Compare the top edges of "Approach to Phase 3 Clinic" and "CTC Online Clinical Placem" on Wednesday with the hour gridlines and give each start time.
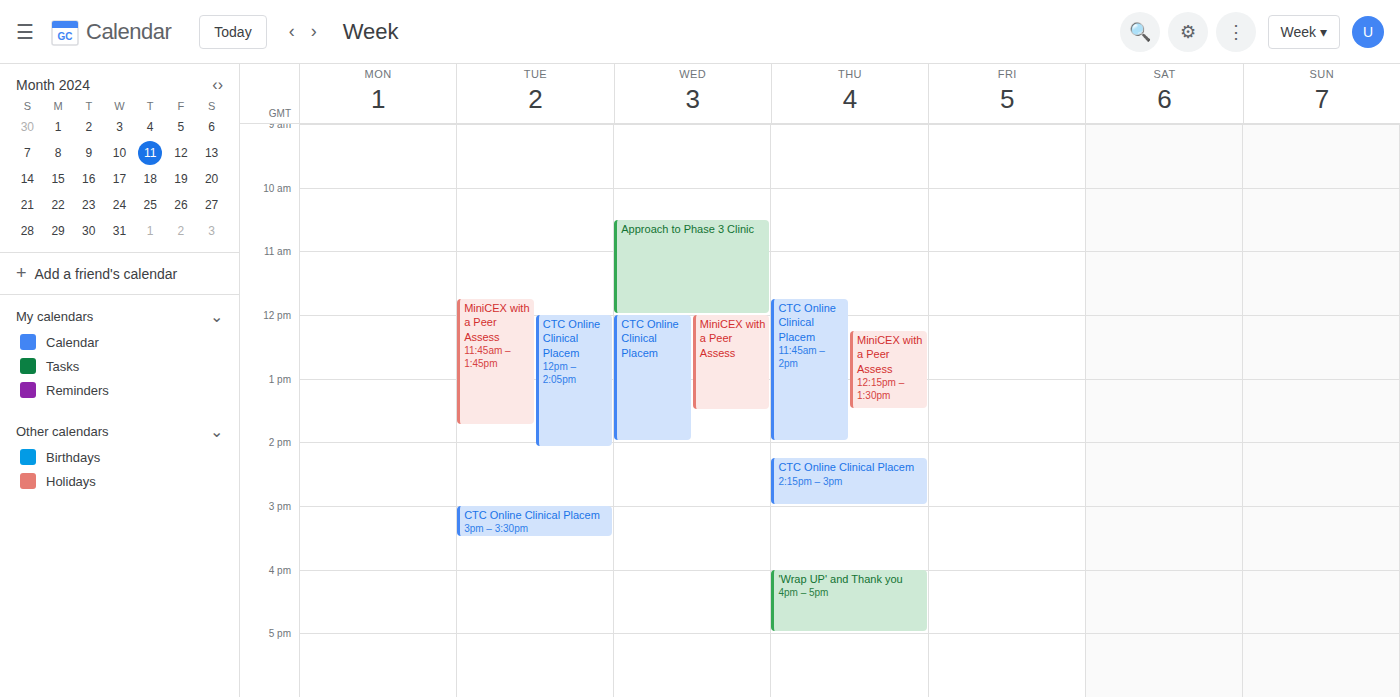
"Approach to Phase 3 Clinic": 10:30, halfway between the 10:00 and 11:00 lines. "CTC Online Clinical Placem": 12:00, exactly on the 12:00 line.